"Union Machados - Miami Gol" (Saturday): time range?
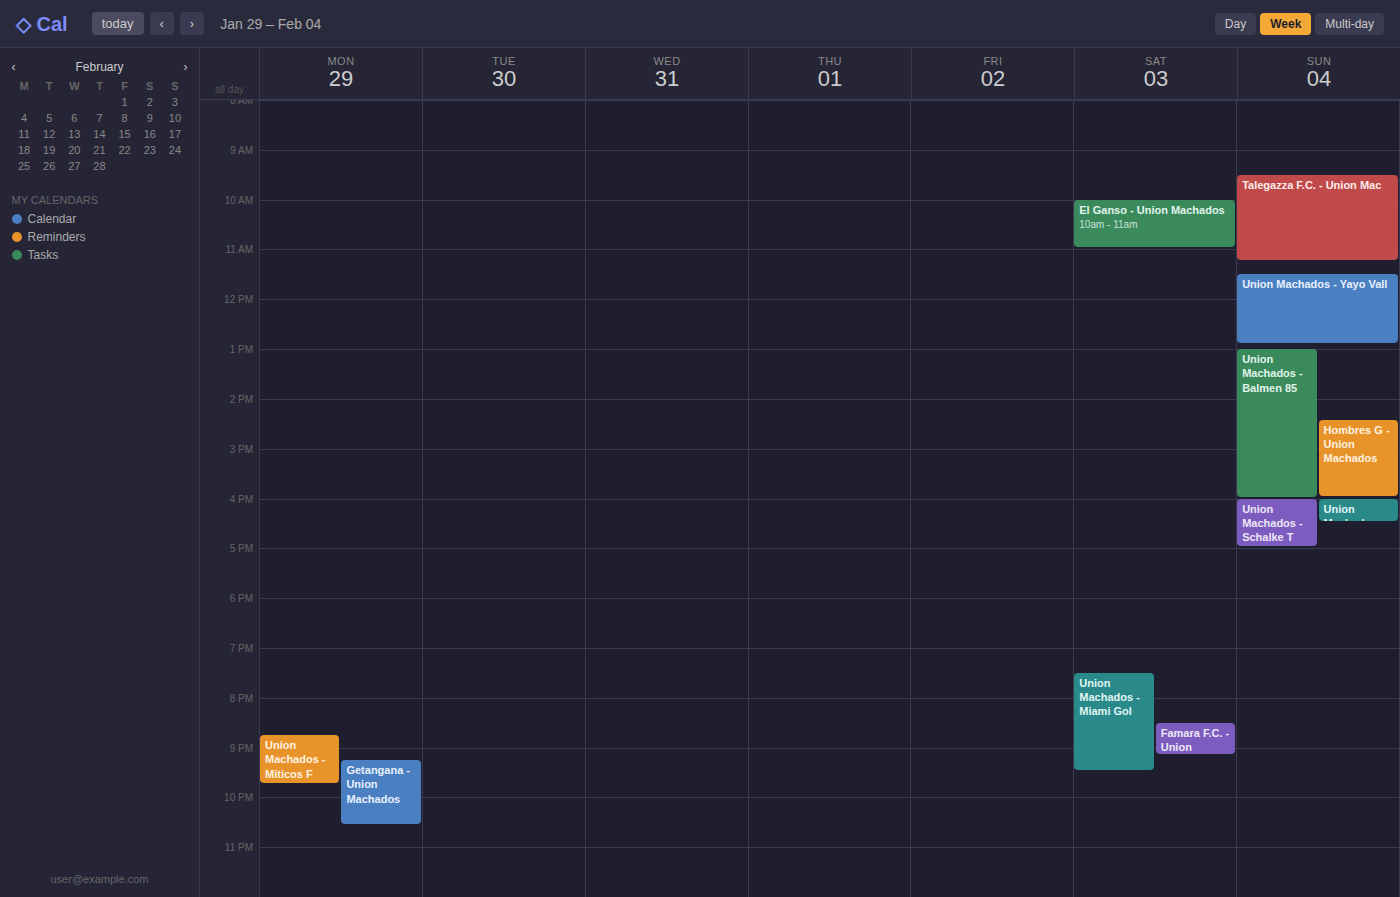
7:30 PM to 9:30 PM